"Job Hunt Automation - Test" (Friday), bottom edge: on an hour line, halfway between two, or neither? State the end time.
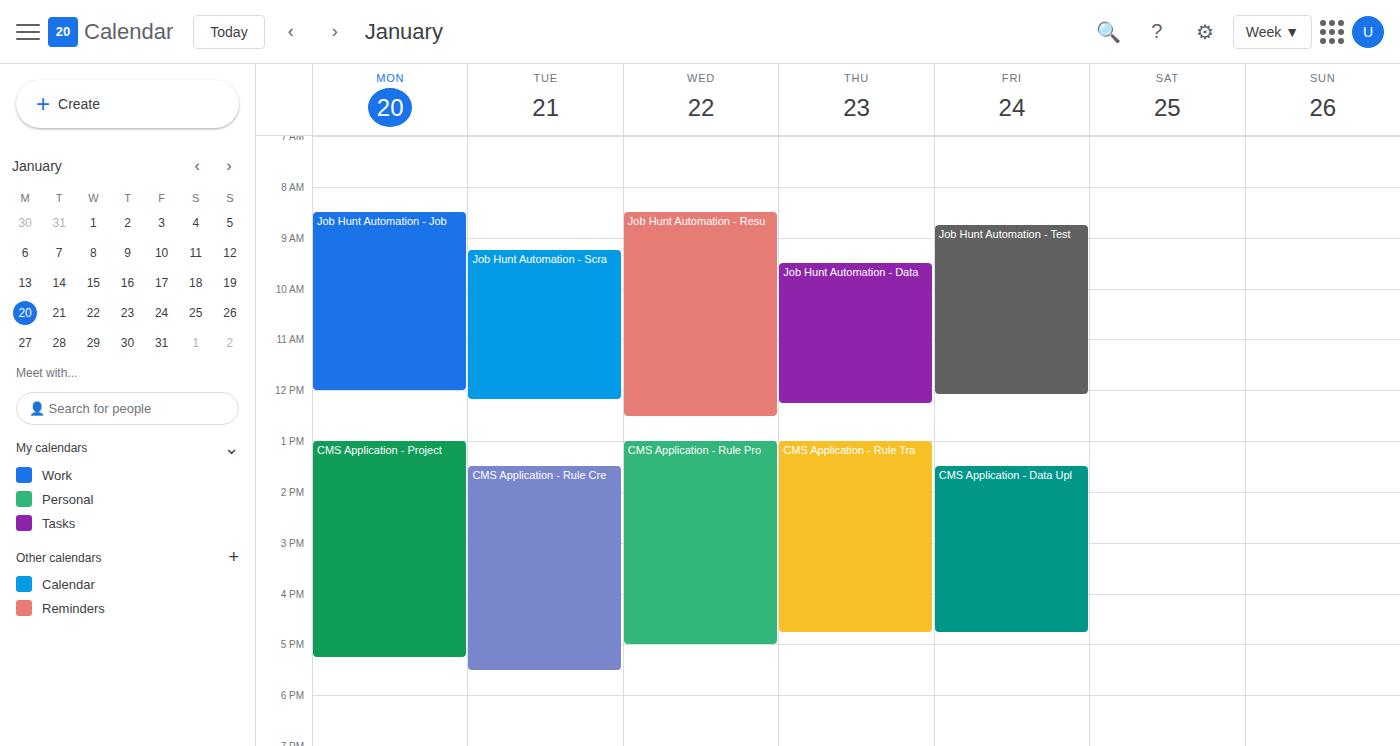
12:05 PM -- neither: 5 minutes below the 12 PM line and 55 minutes above the 1 PM line.